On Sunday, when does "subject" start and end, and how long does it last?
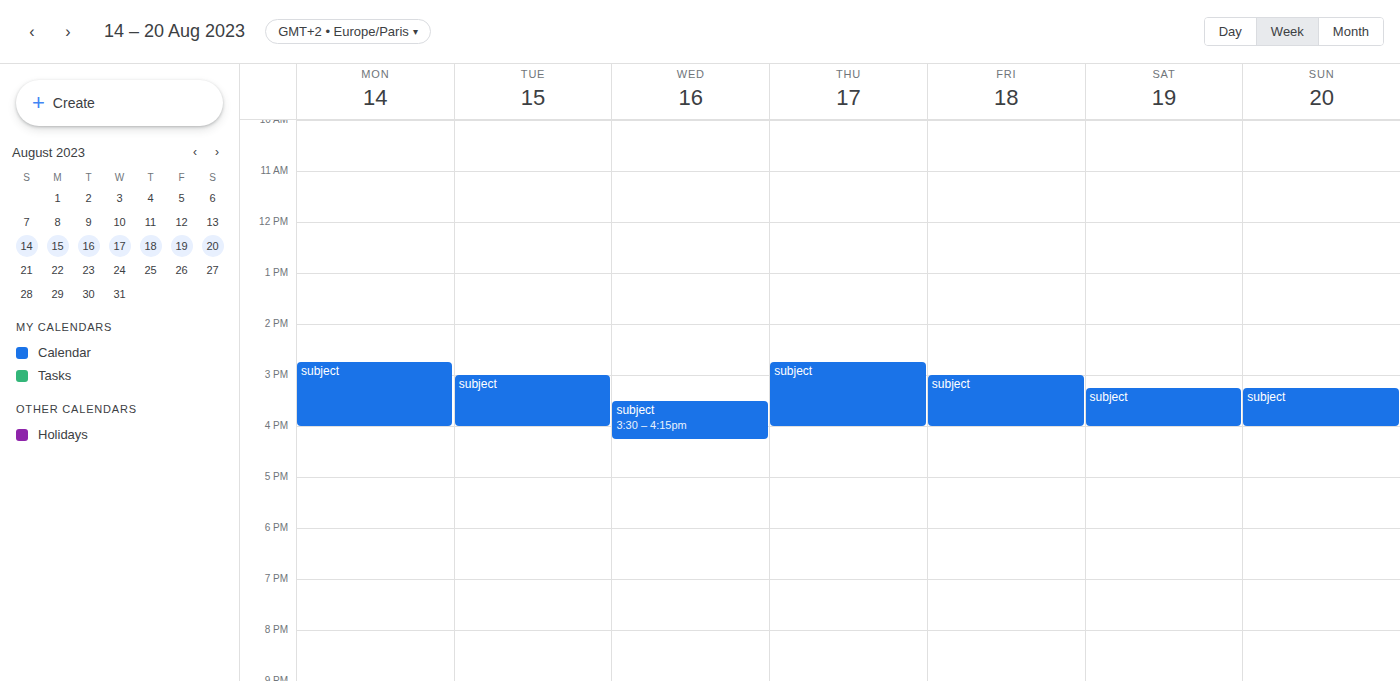
3:15 PM to 4:00 PM, 45 minutes